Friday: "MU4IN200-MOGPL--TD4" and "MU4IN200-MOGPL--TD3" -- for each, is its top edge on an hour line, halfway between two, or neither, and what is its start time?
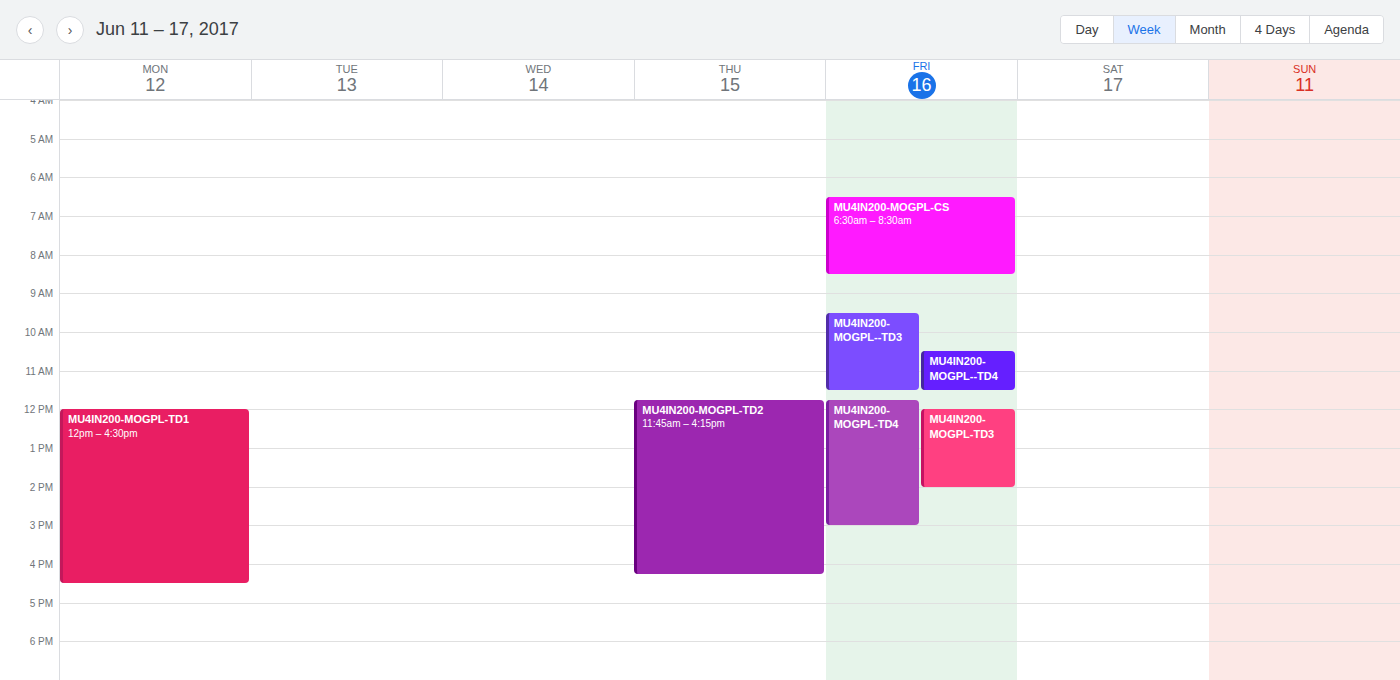
"MU4IN200-MOGPL--TD4": 10:30 AM, halfway between the 10 AM and 11 AM lines. "MU4IN200-MOGPL--TD3": 9:30 AM, halfway between the 9 AM and 10 AM lines.